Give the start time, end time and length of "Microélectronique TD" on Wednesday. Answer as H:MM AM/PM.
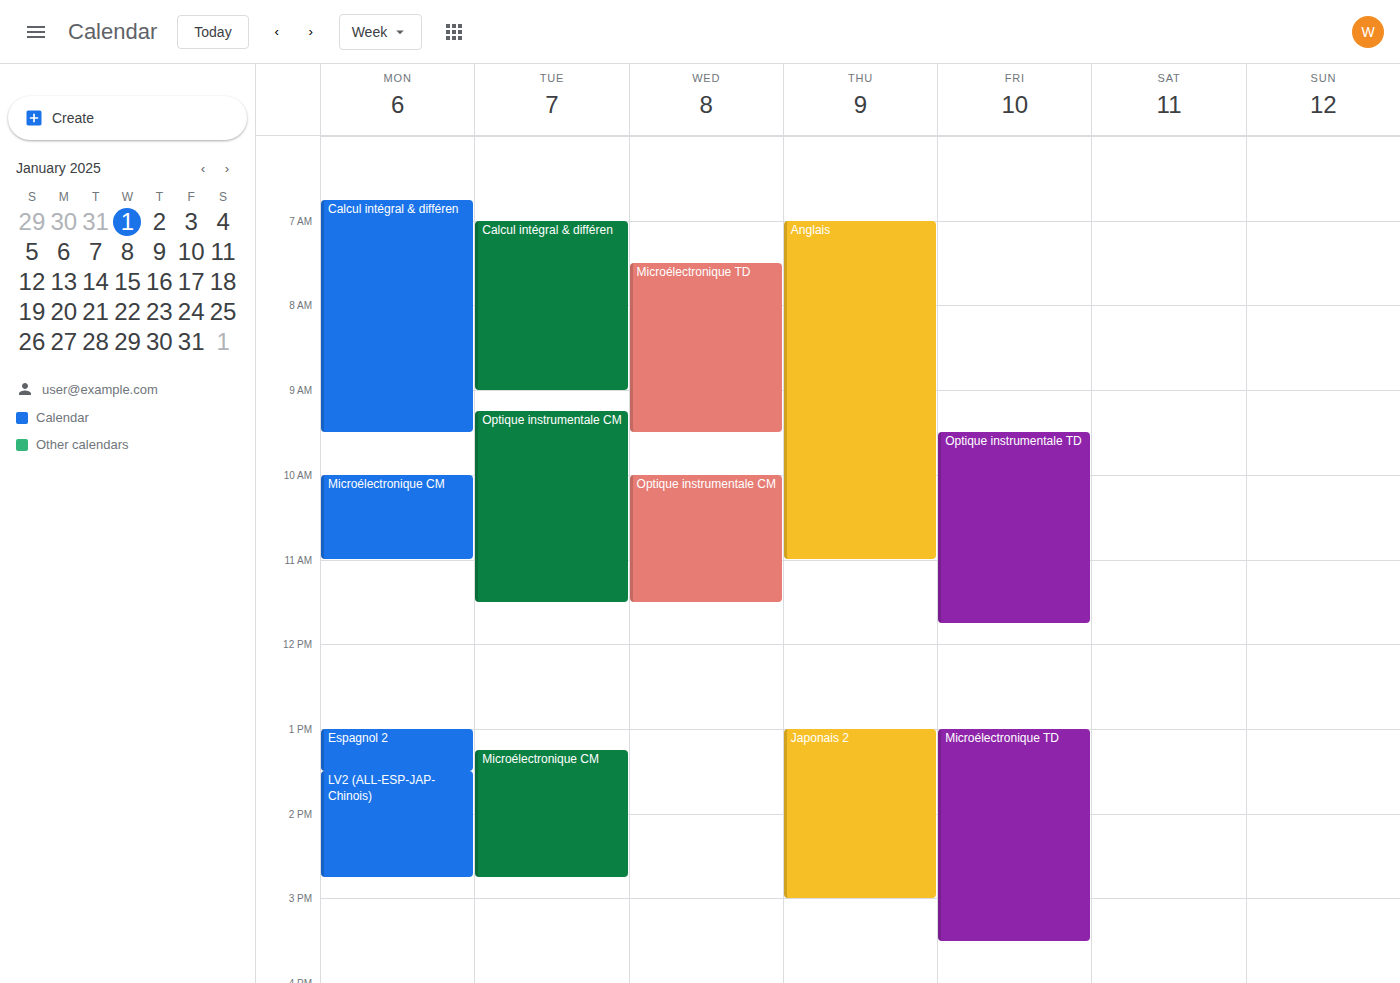
7:30 AM to 9:30 AM, 2 hours